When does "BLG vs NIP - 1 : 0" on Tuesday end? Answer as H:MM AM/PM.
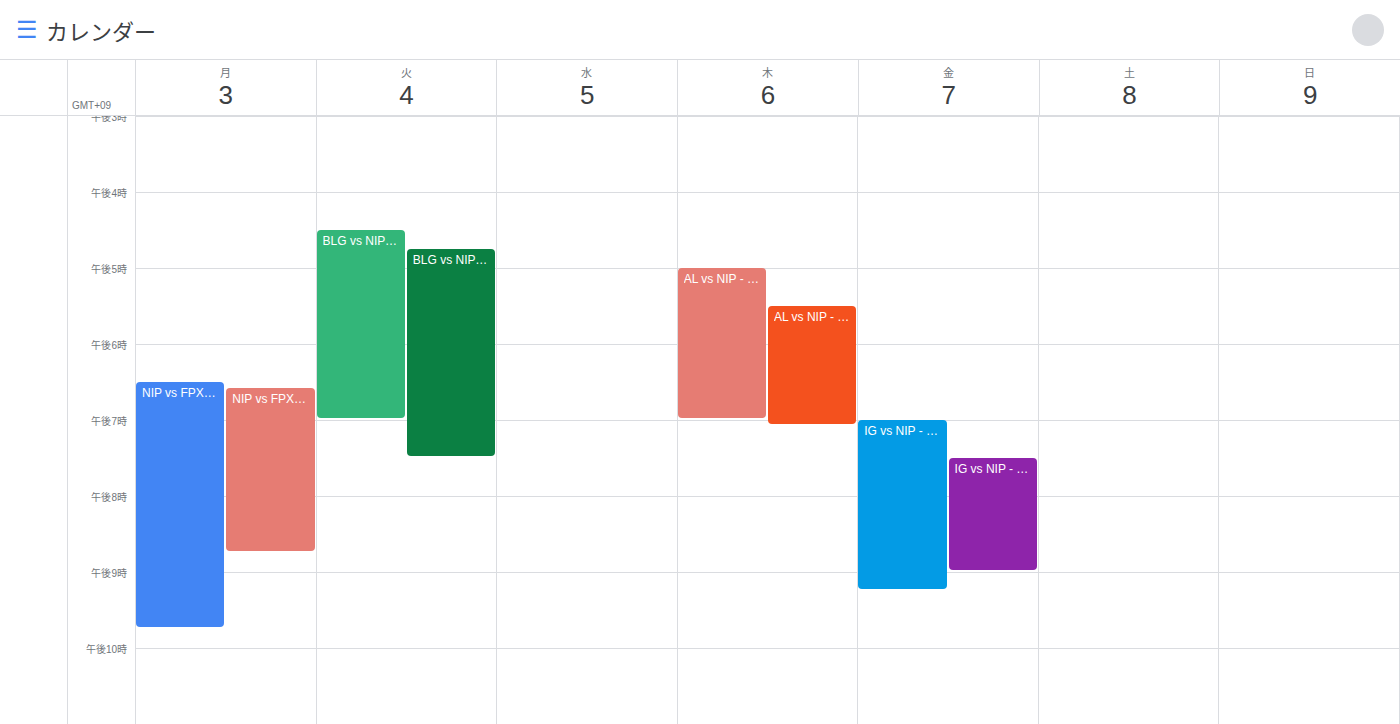
7:30 PM